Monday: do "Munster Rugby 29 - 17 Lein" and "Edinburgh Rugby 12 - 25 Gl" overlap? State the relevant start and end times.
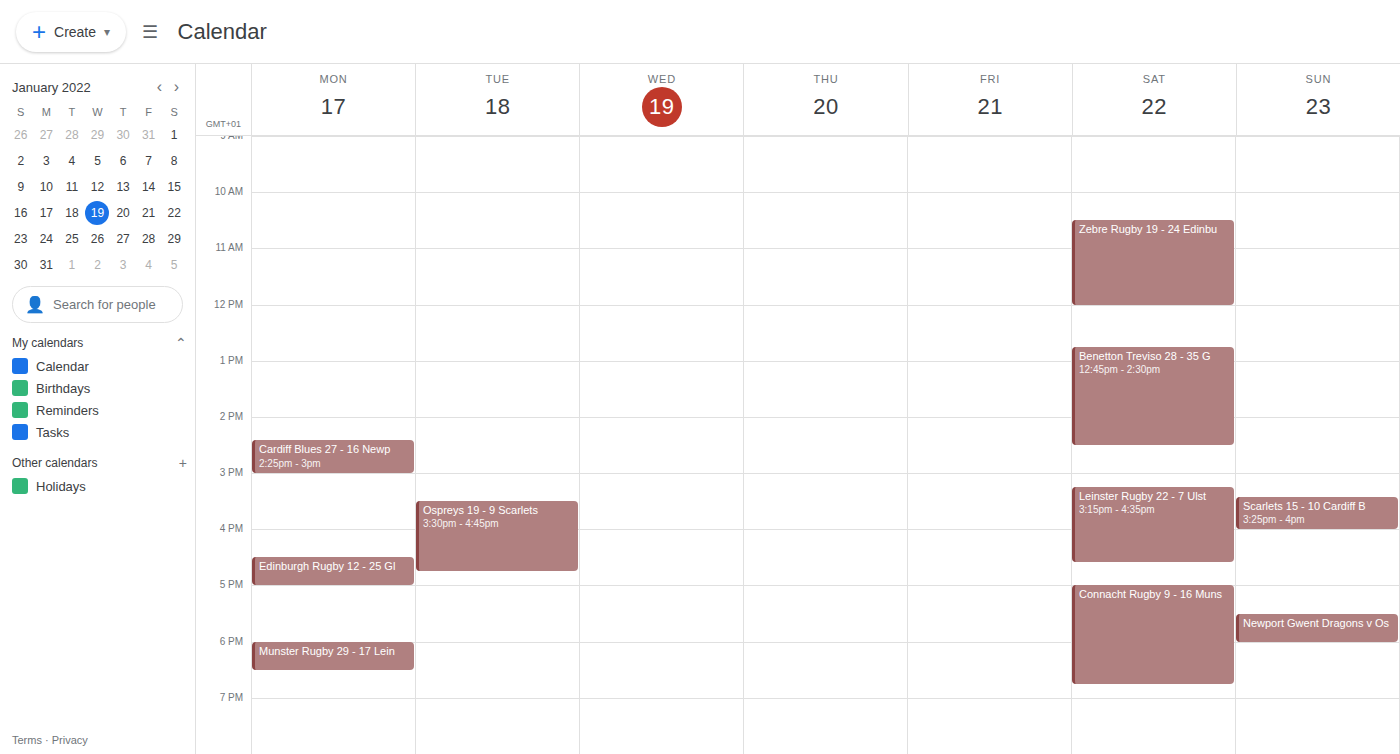
"Edinburgh Rugby 12 - 25 Gl" ends at 5:00 PM and "Munster Rugby 29 - 17 Lein" starts at 6:00 PM -- no overlap.